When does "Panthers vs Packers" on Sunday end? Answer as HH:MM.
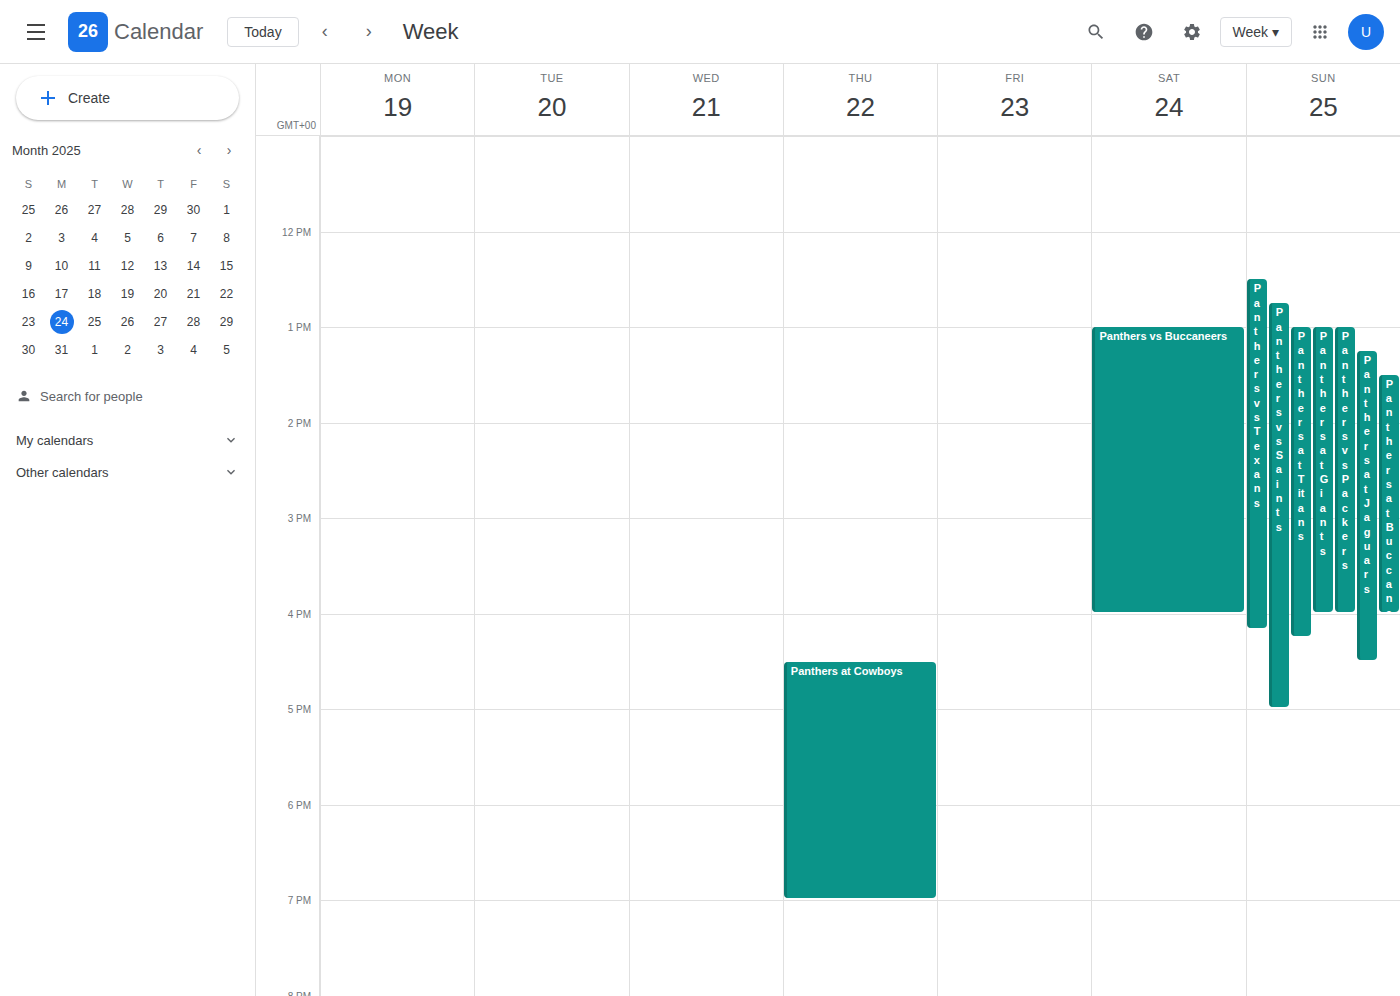
16:00